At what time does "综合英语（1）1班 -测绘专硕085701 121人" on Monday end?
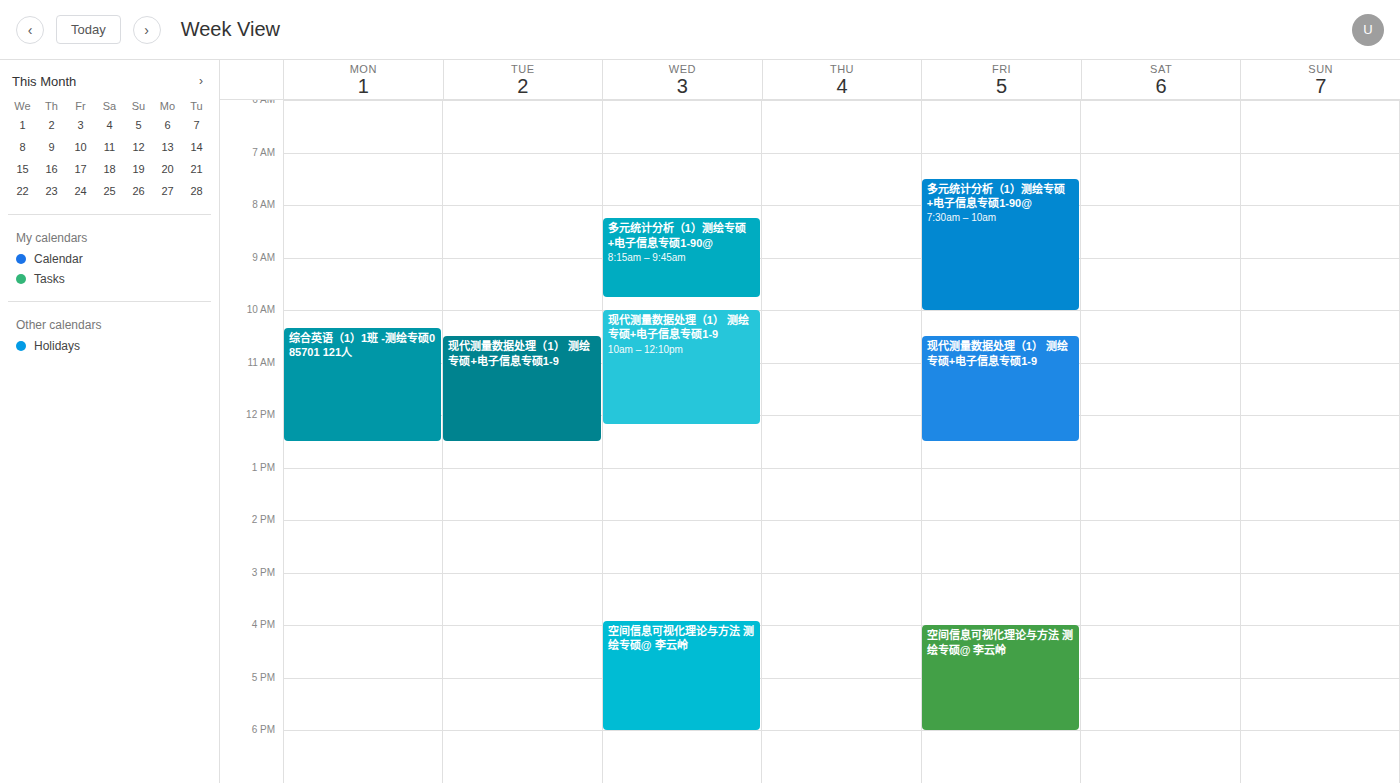
12:30 PM